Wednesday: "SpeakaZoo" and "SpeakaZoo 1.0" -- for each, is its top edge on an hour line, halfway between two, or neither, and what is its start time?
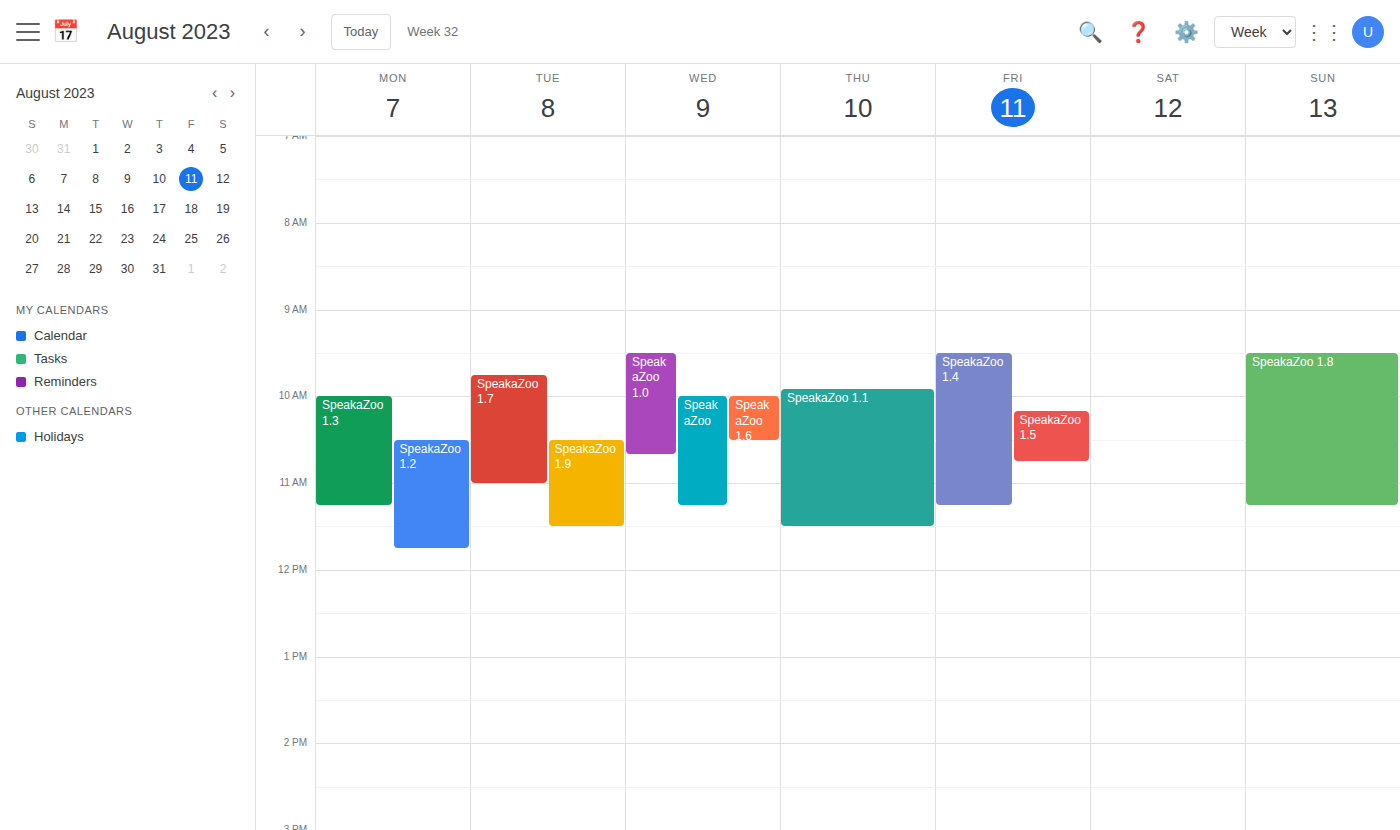
"SpeakaZoo": 10:00 AM, exactly on the 10 AM line. "SpeakaZoo 1.0": 9:30 AM, halfway between the 9 AM and 10 AM lines.